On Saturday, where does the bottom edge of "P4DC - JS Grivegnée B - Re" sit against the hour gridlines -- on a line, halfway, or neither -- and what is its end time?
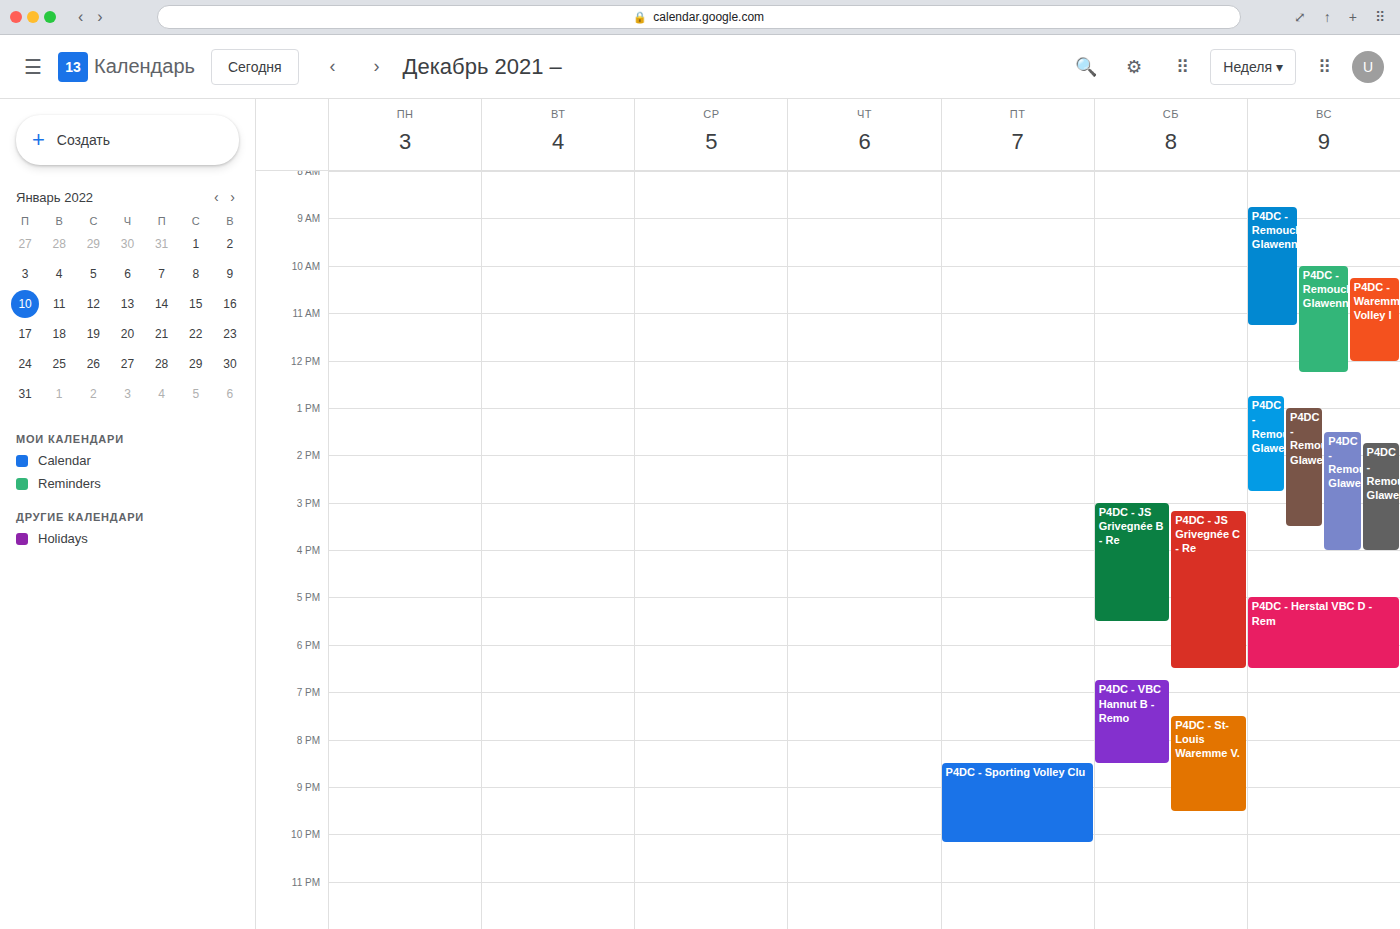
5:30 PM -- halfway between the 5 PM and 6 PM lines.